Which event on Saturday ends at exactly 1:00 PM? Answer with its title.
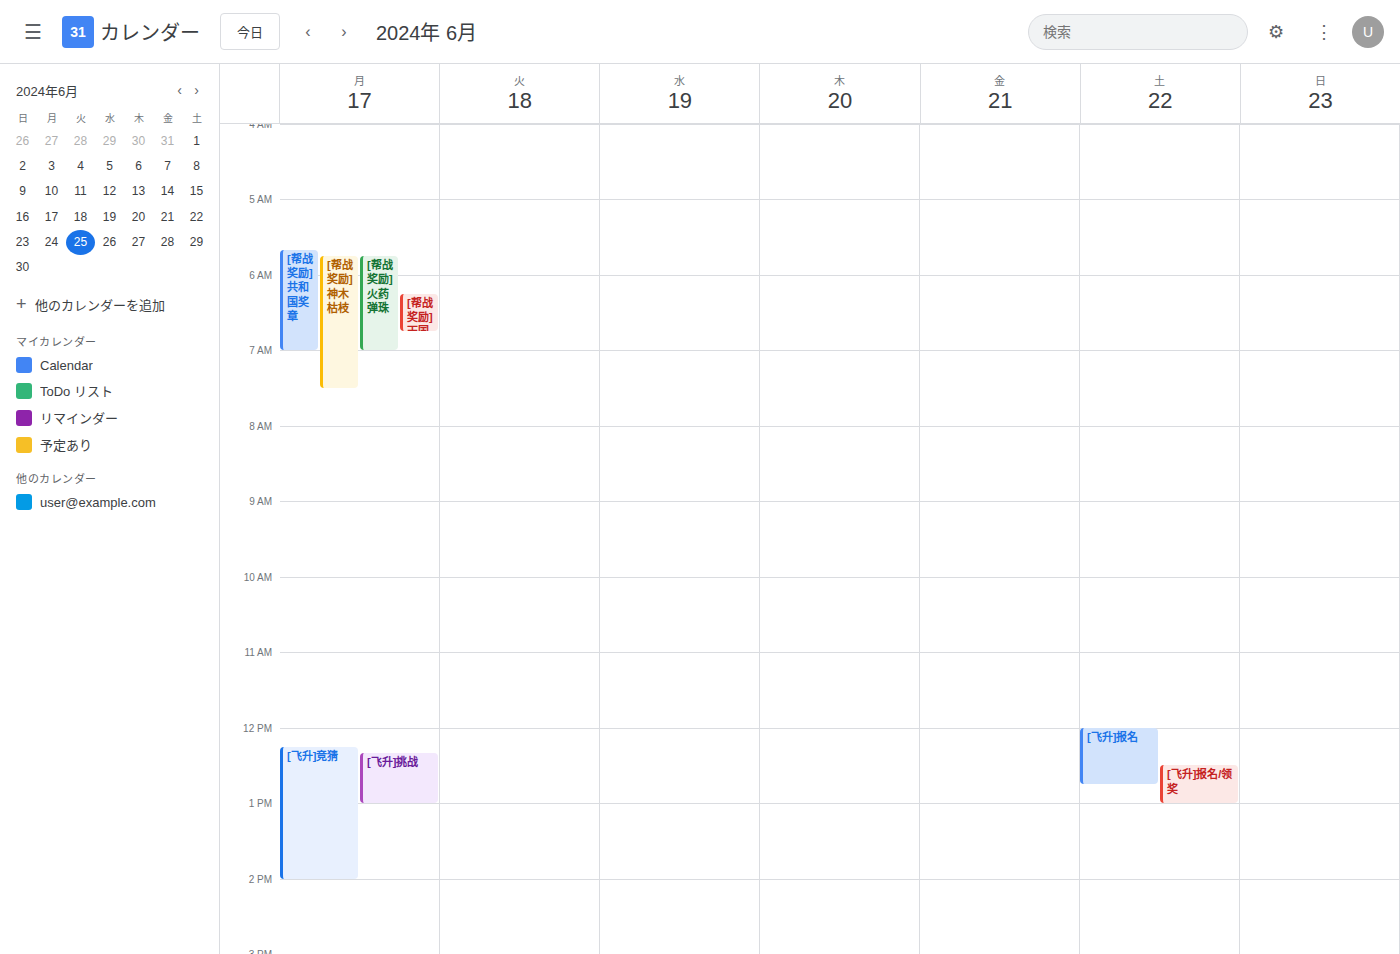
"[飞升]报名/领奖"